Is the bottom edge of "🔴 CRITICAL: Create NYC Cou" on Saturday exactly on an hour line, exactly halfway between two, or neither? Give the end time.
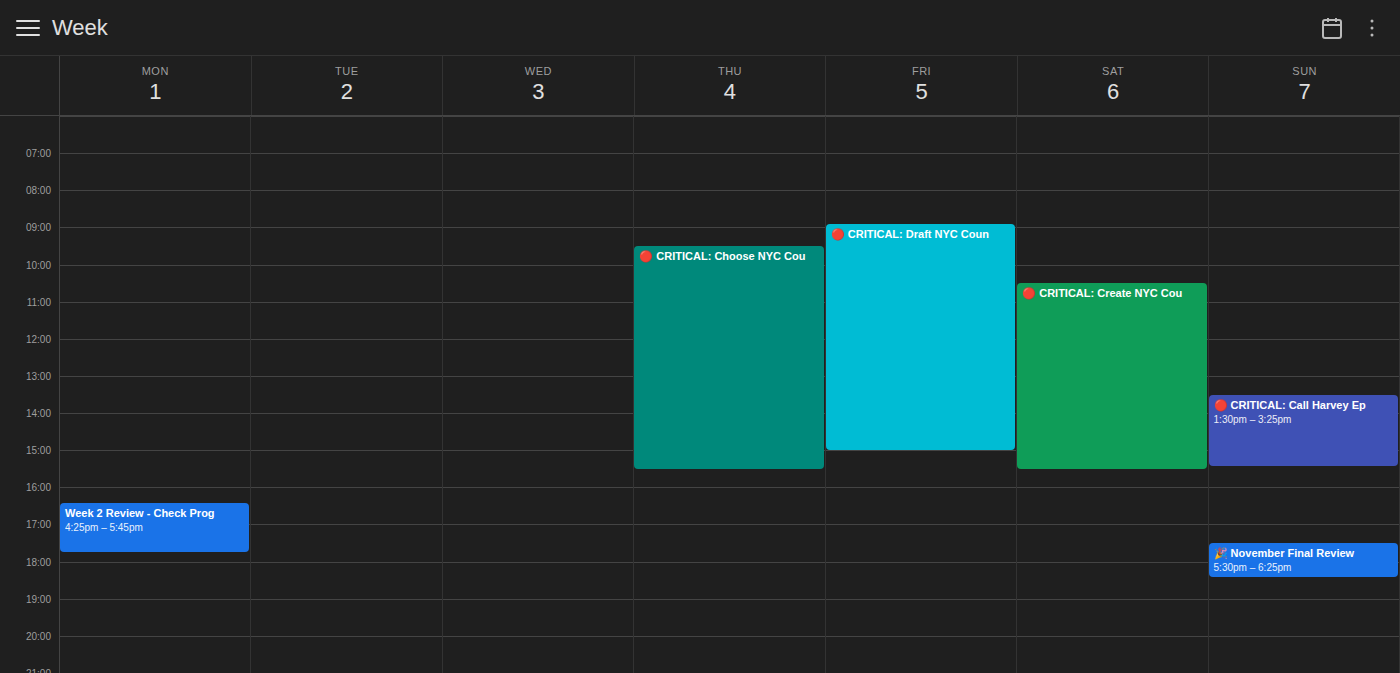
3:30 PM -- halfway between the 3 PM and 4 PM lines.